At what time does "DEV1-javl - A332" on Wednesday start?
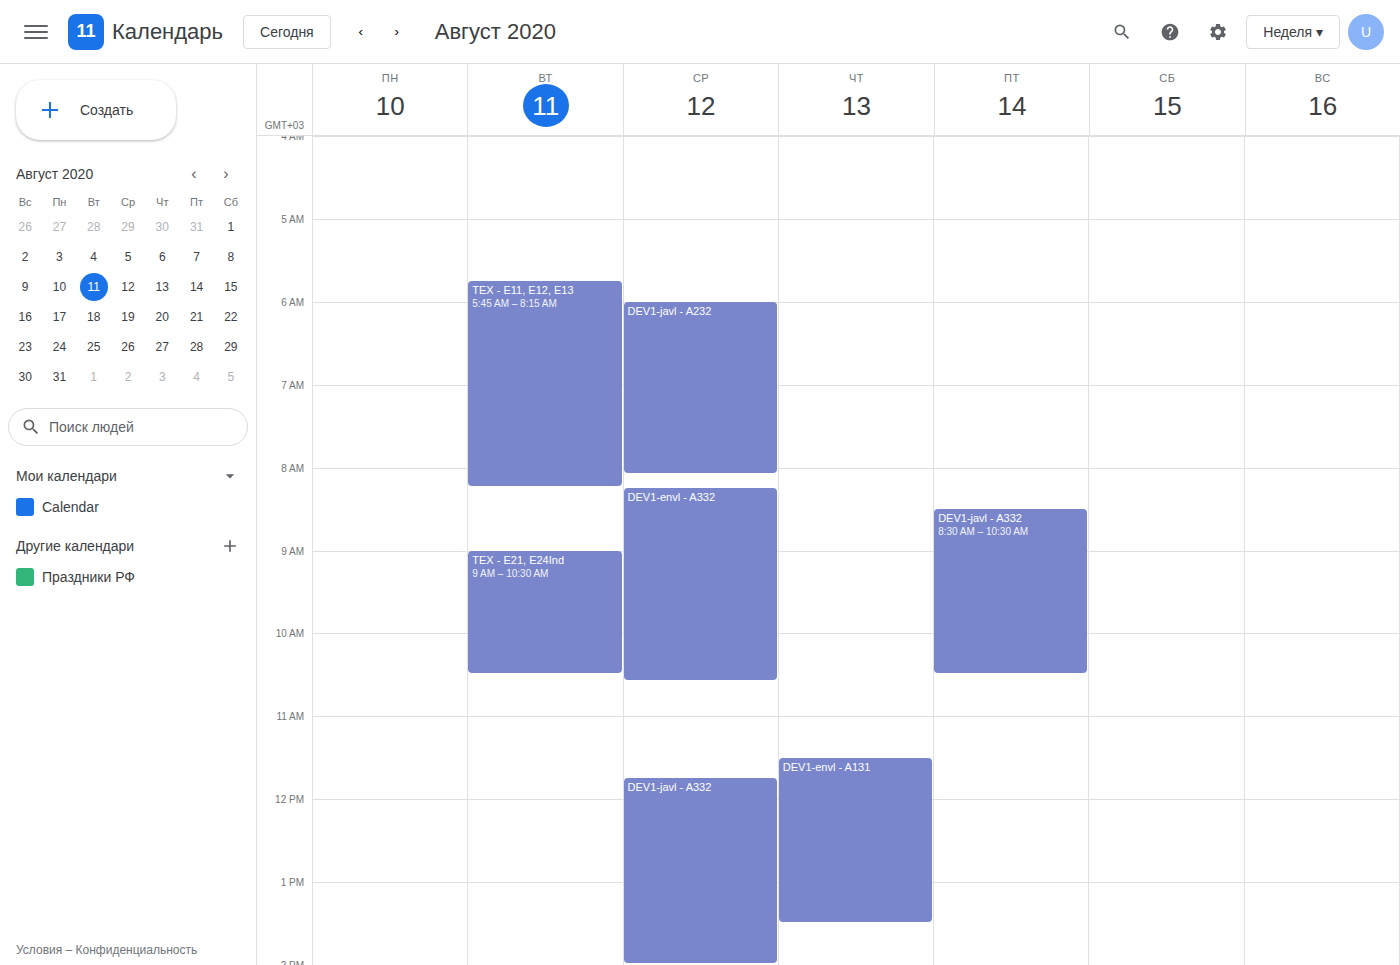
11:45 AM